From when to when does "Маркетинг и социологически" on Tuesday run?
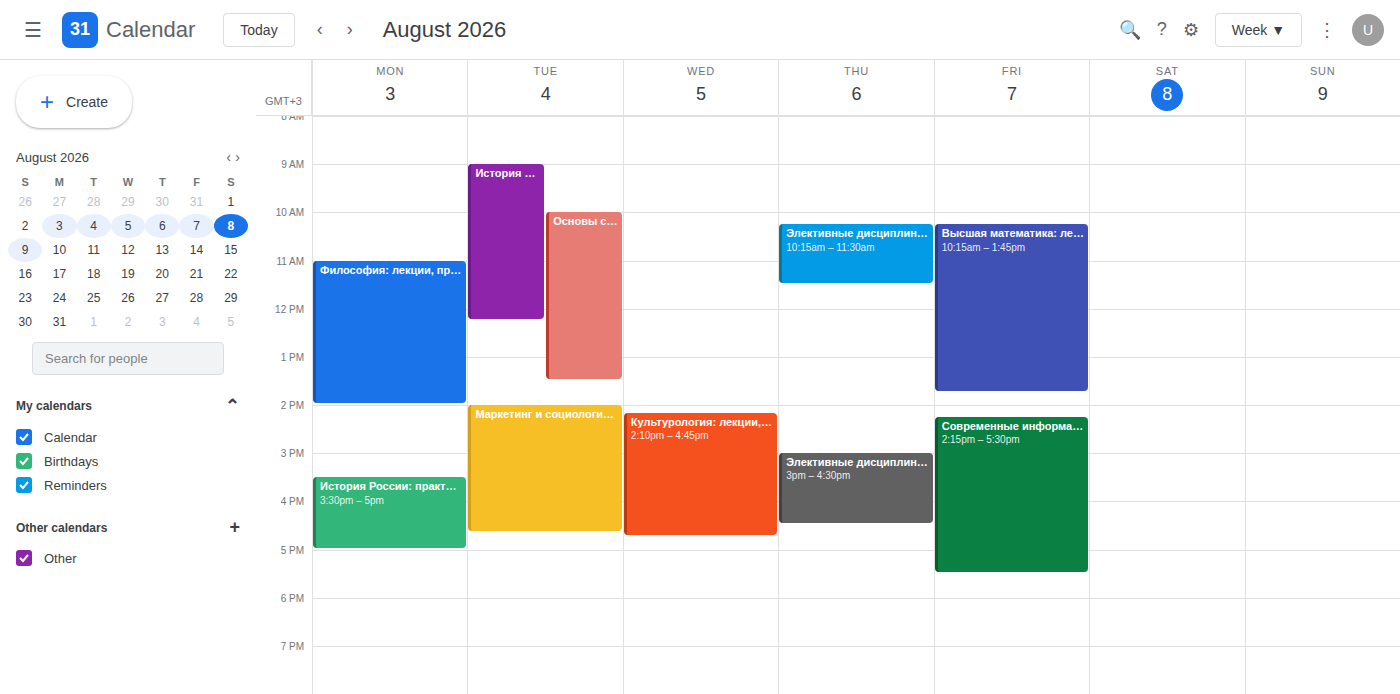
14:00 to 16:40